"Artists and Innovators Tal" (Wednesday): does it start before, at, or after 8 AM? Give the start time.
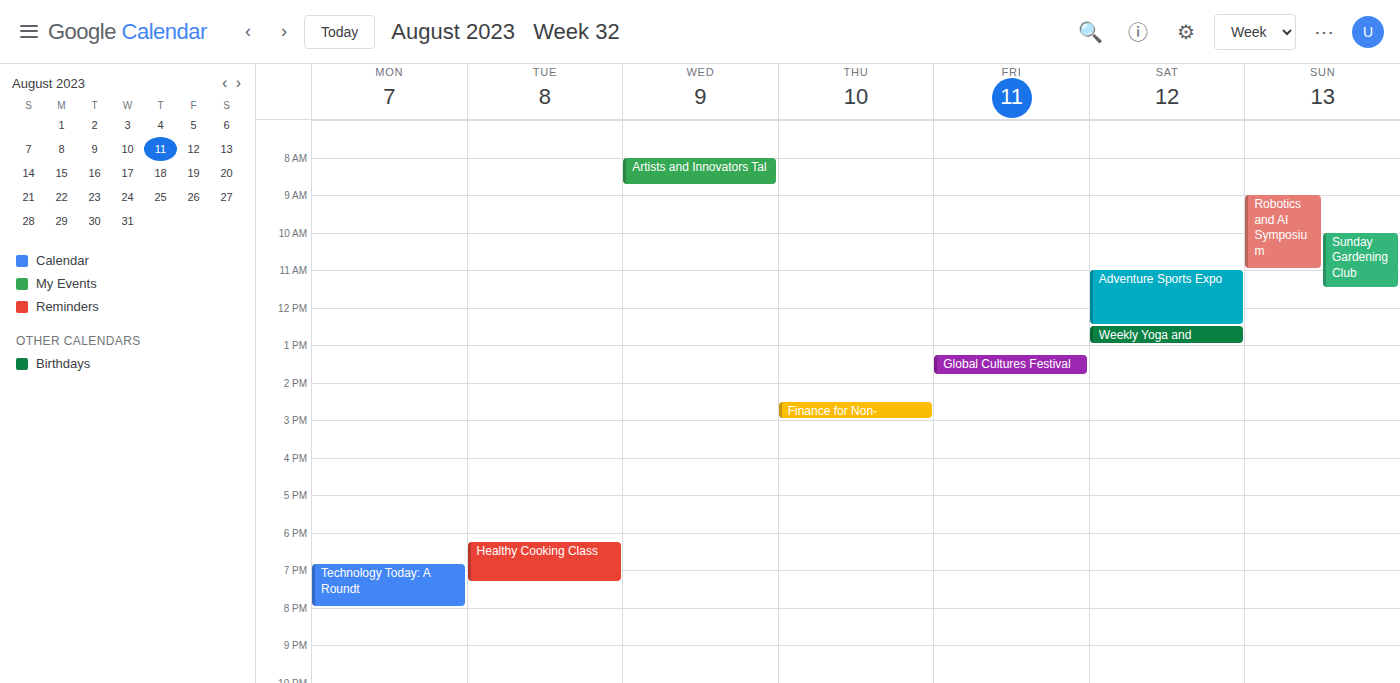
8:00 AM -- exactly at 8 AM, on the 8 AM line.